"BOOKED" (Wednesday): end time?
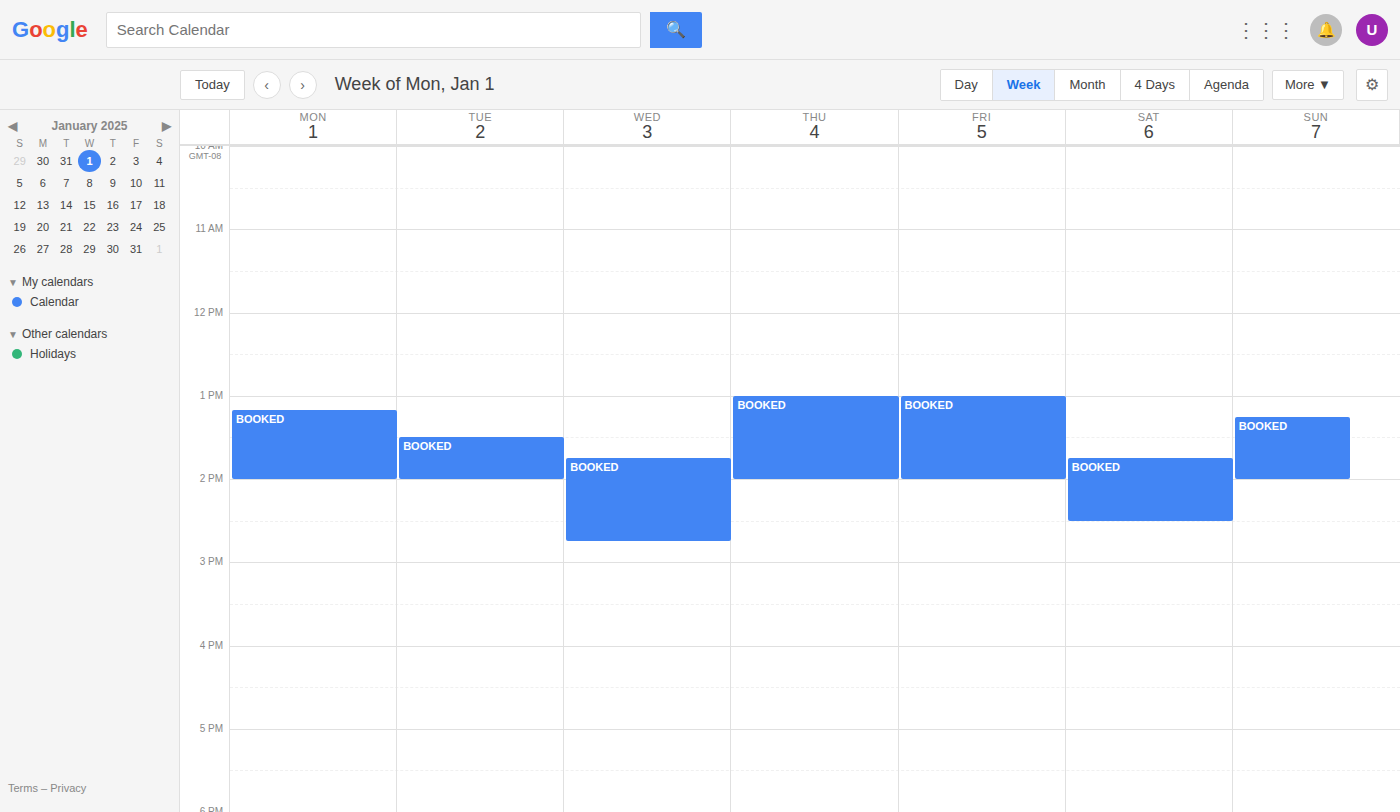
14:45